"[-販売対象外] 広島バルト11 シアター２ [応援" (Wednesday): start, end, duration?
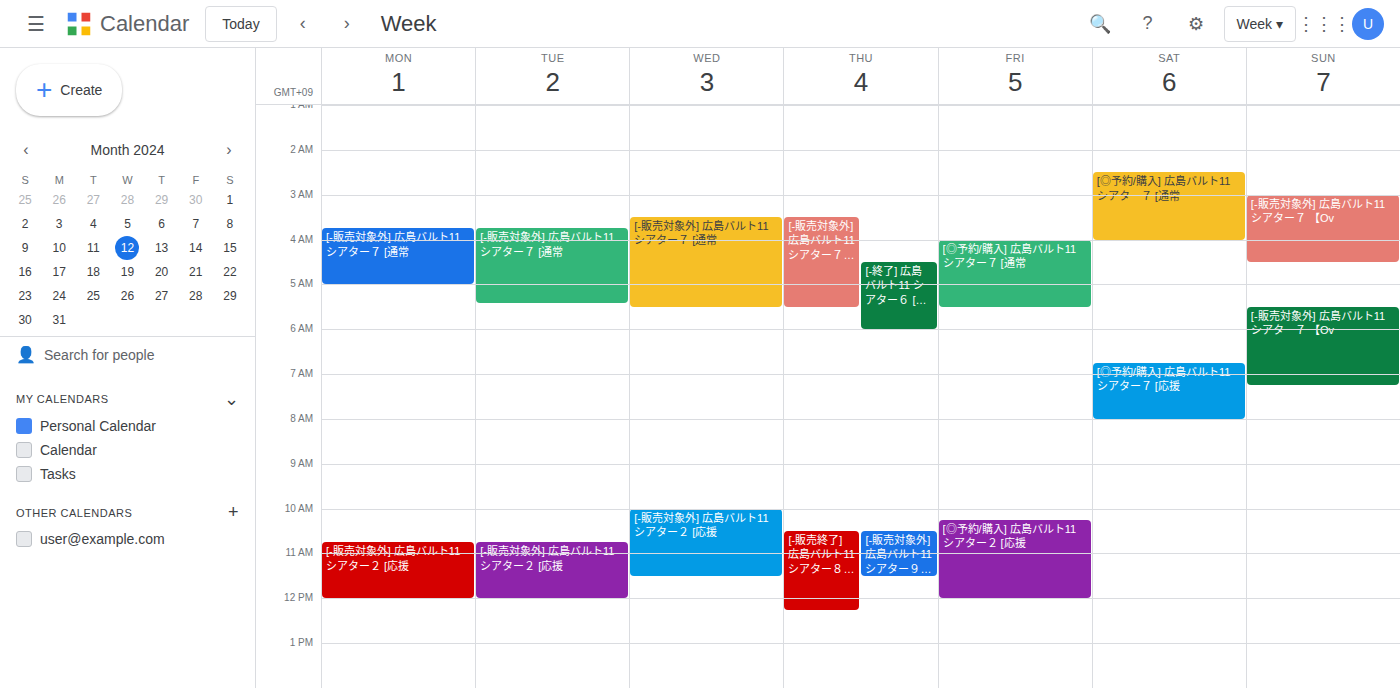
10:00 AM to 11:30 AM, 1 hour 30 minutes